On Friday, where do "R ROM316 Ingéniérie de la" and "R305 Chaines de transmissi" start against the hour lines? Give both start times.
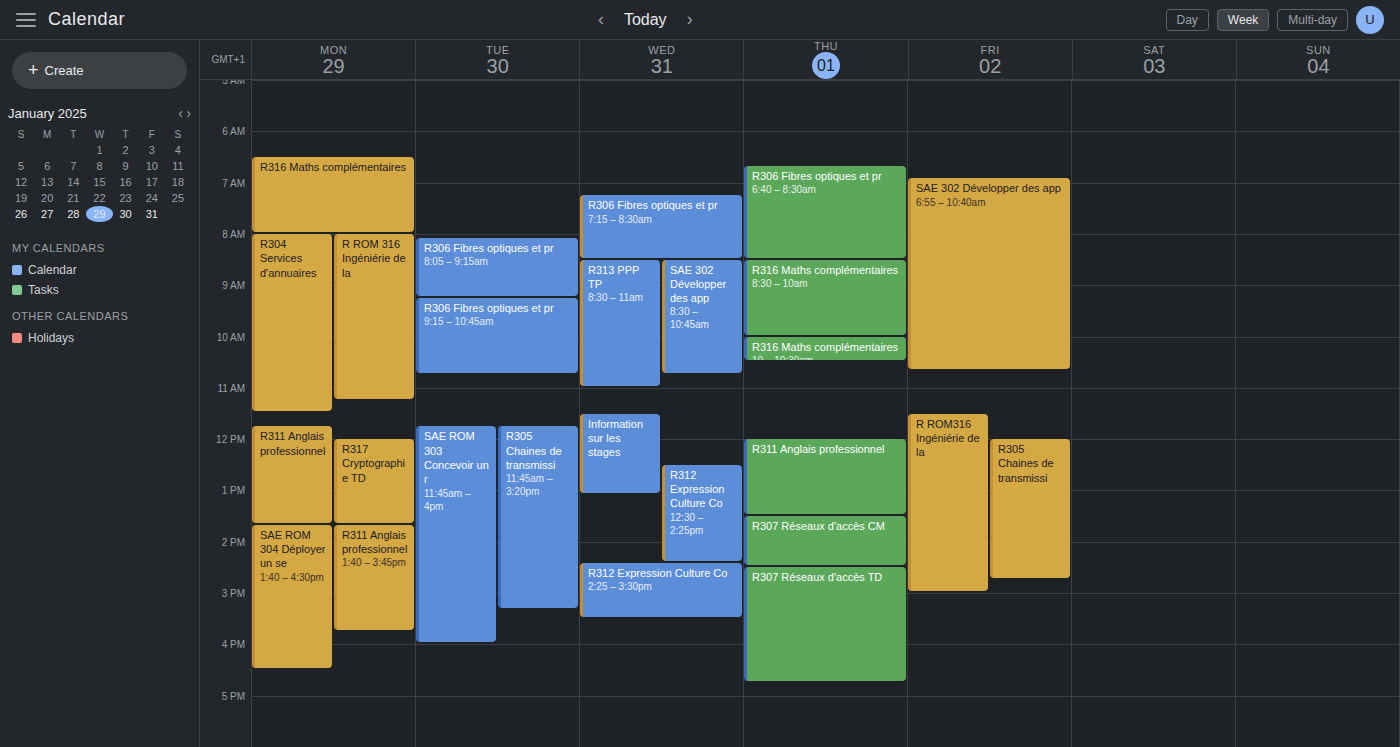
"R ROM316 Ingéniérie de la": 11:30 AM, halfway between the 11 AM and 12 PM lines. "R305 Chaines de transmissi": 12:00 PM, exactly on the 12 PM line.